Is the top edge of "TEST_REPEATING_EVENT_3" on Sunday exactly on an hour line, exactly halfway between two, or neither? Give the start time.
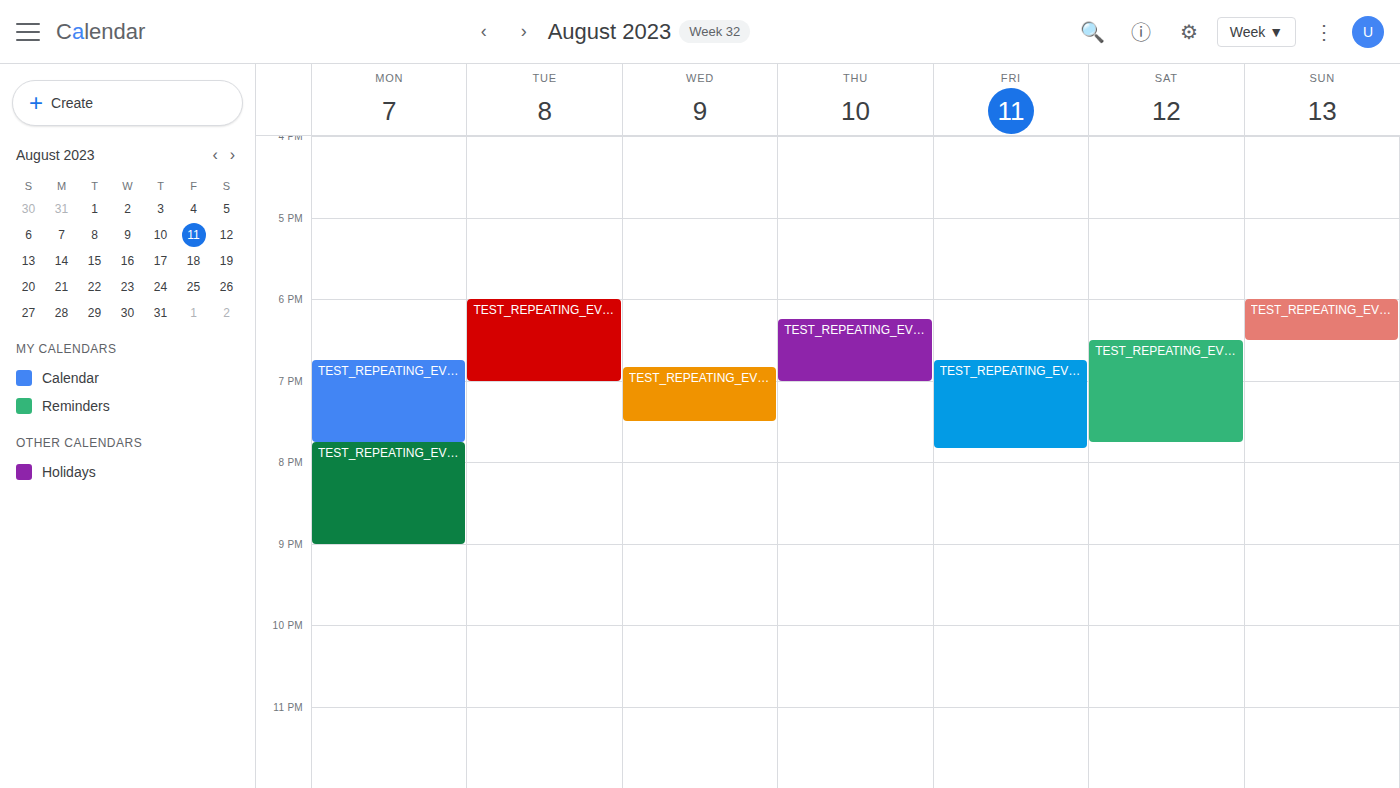
18:00 -- exactly on the 18:00 line.